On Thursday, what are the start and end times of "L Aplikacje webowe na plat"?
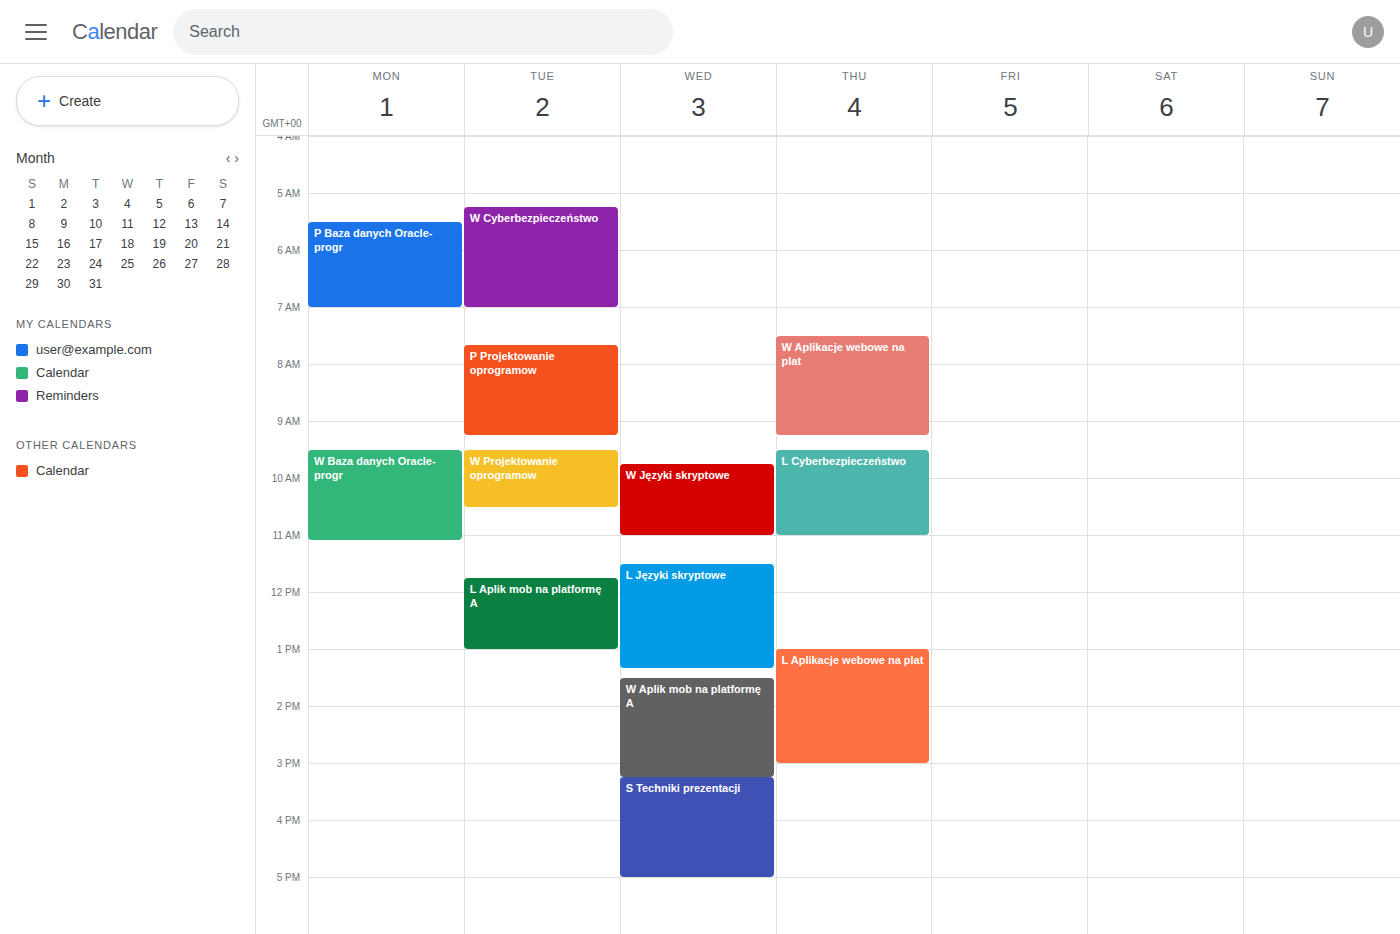
1:00 PM to 3:00 PM